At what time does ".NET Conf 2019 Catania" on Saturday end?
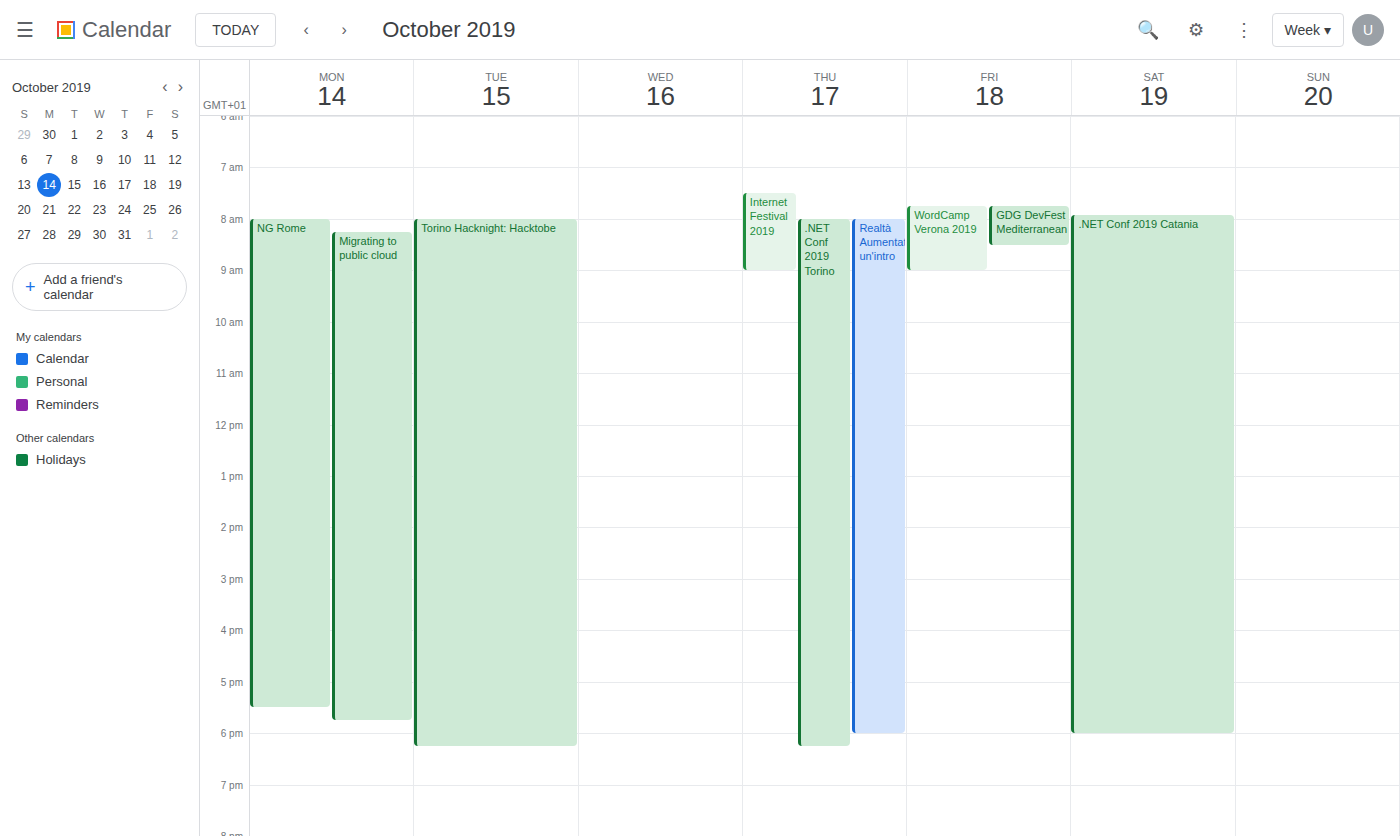
6:00 PM